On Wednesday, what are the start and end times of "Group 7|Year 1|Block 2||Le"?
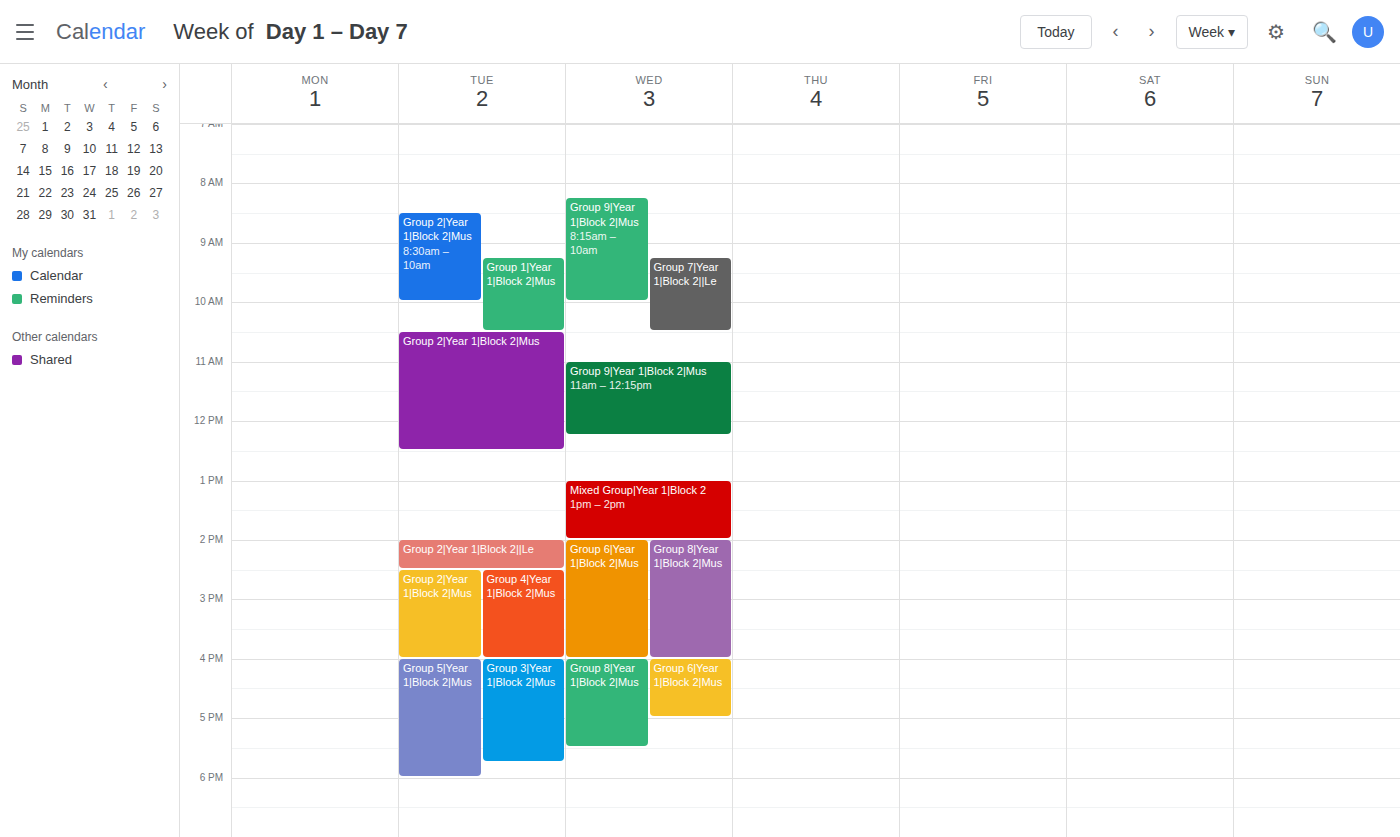
9:15 AM to 10:30 AM